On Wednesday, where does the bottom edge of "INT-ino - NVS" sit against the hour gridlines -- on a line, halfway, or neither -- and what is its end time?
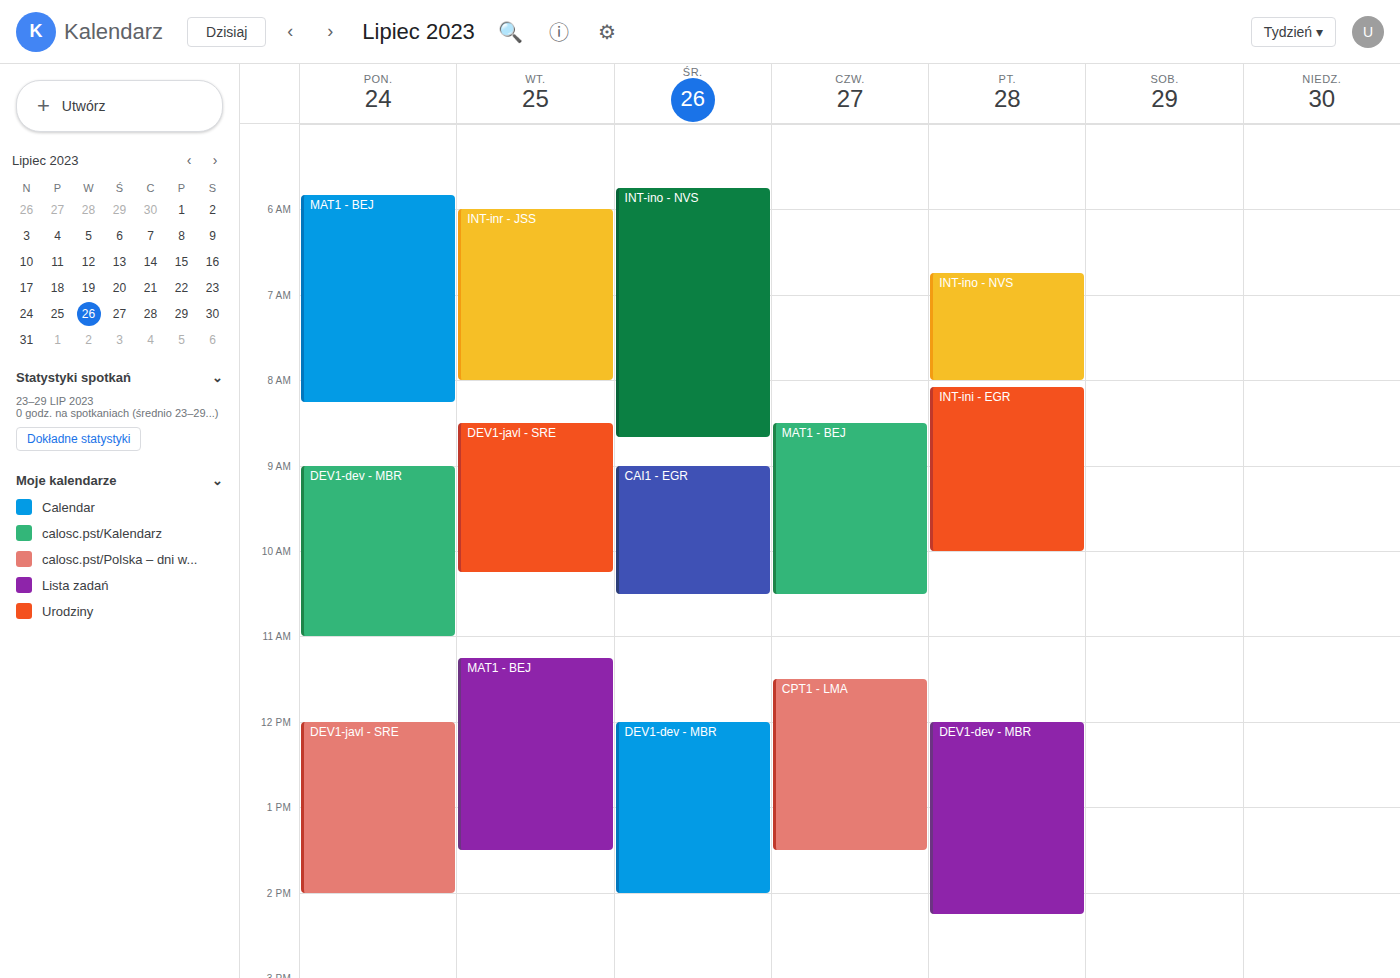
8:40 AM -- neither: 40 minutes below the 8 AM line and 20 minutes above the 9 AM line.